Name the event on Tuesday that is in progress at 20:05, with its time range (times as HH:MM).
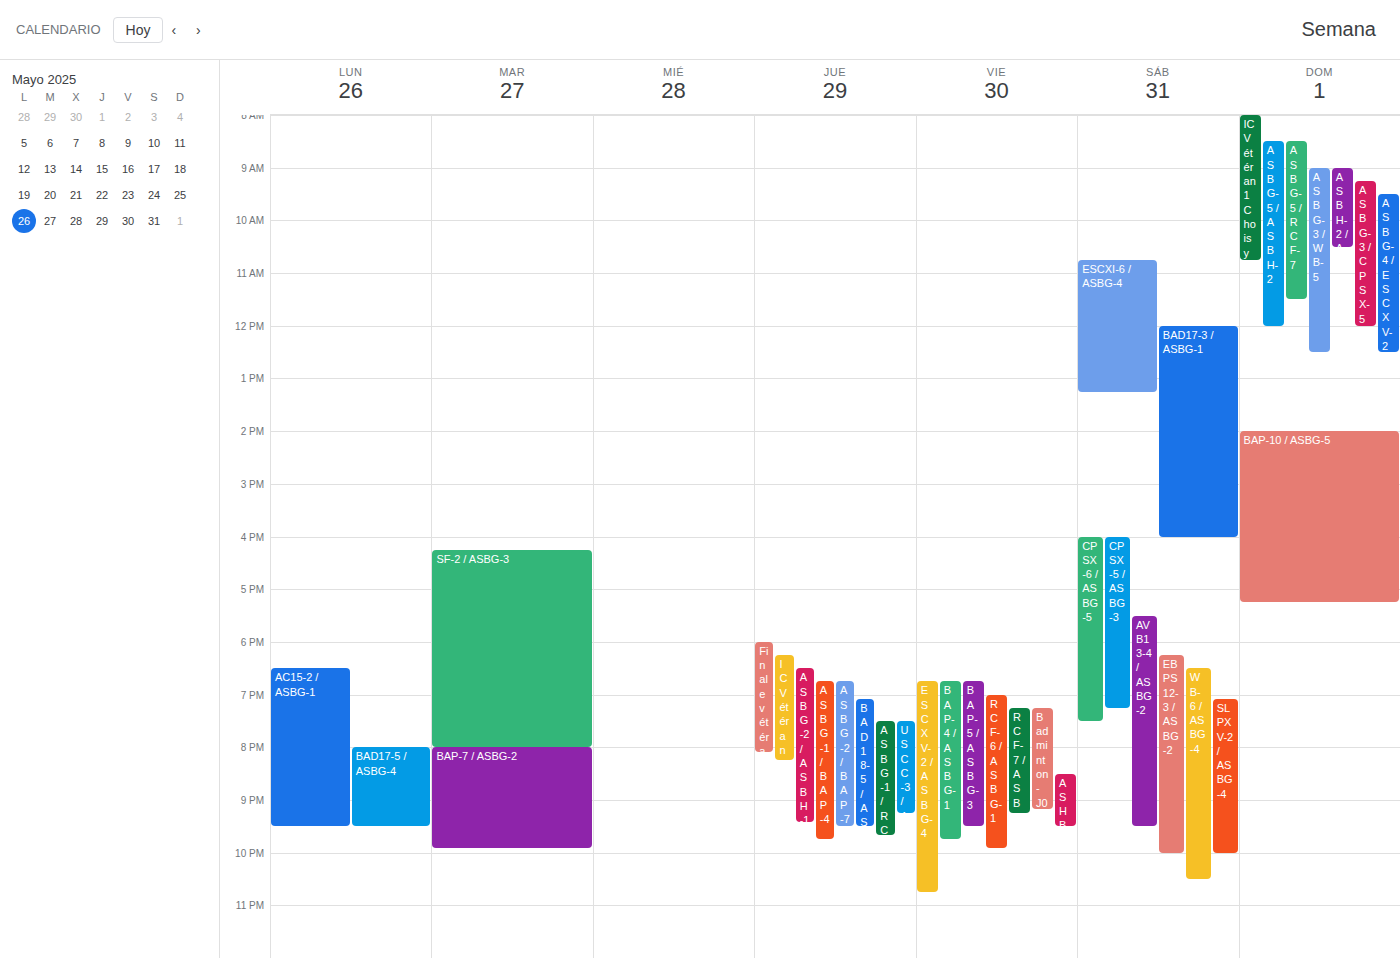
"BAP-7 / ASBG-2", 20:00 to 21:55